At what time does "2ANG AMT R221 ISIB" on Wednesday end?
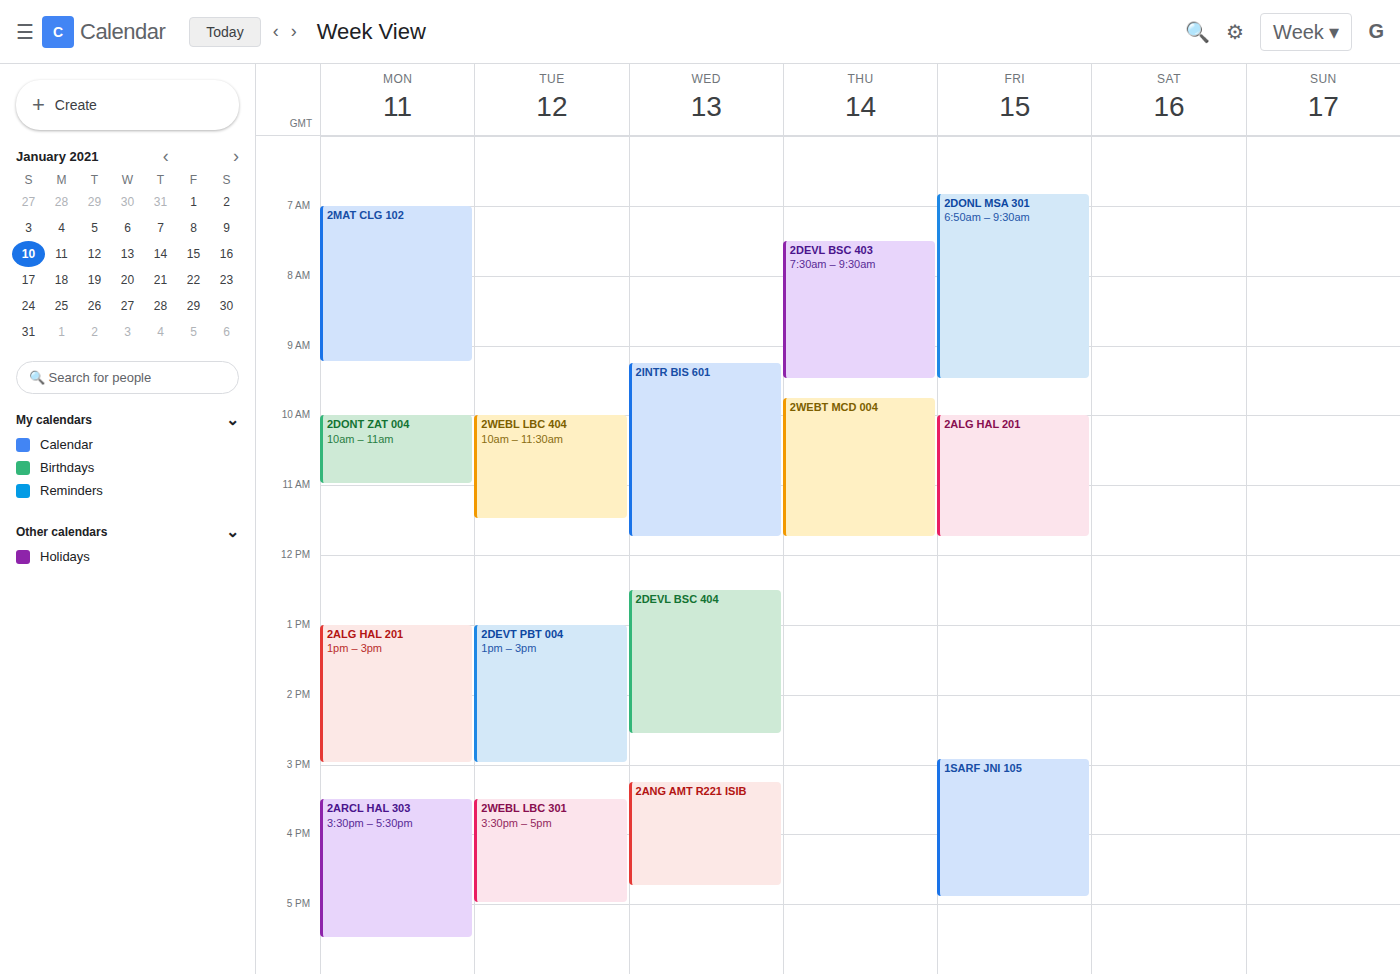
4:45 PM